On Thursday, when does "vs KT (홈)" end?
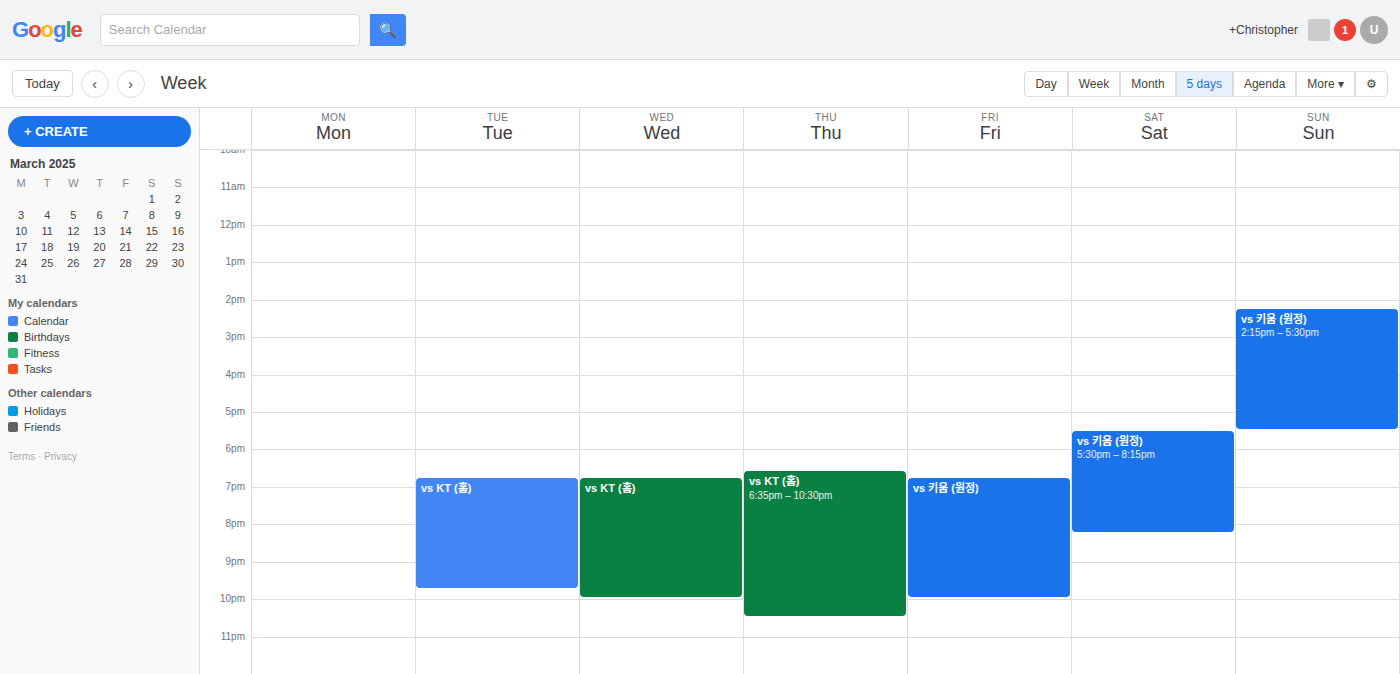
10:30 PM